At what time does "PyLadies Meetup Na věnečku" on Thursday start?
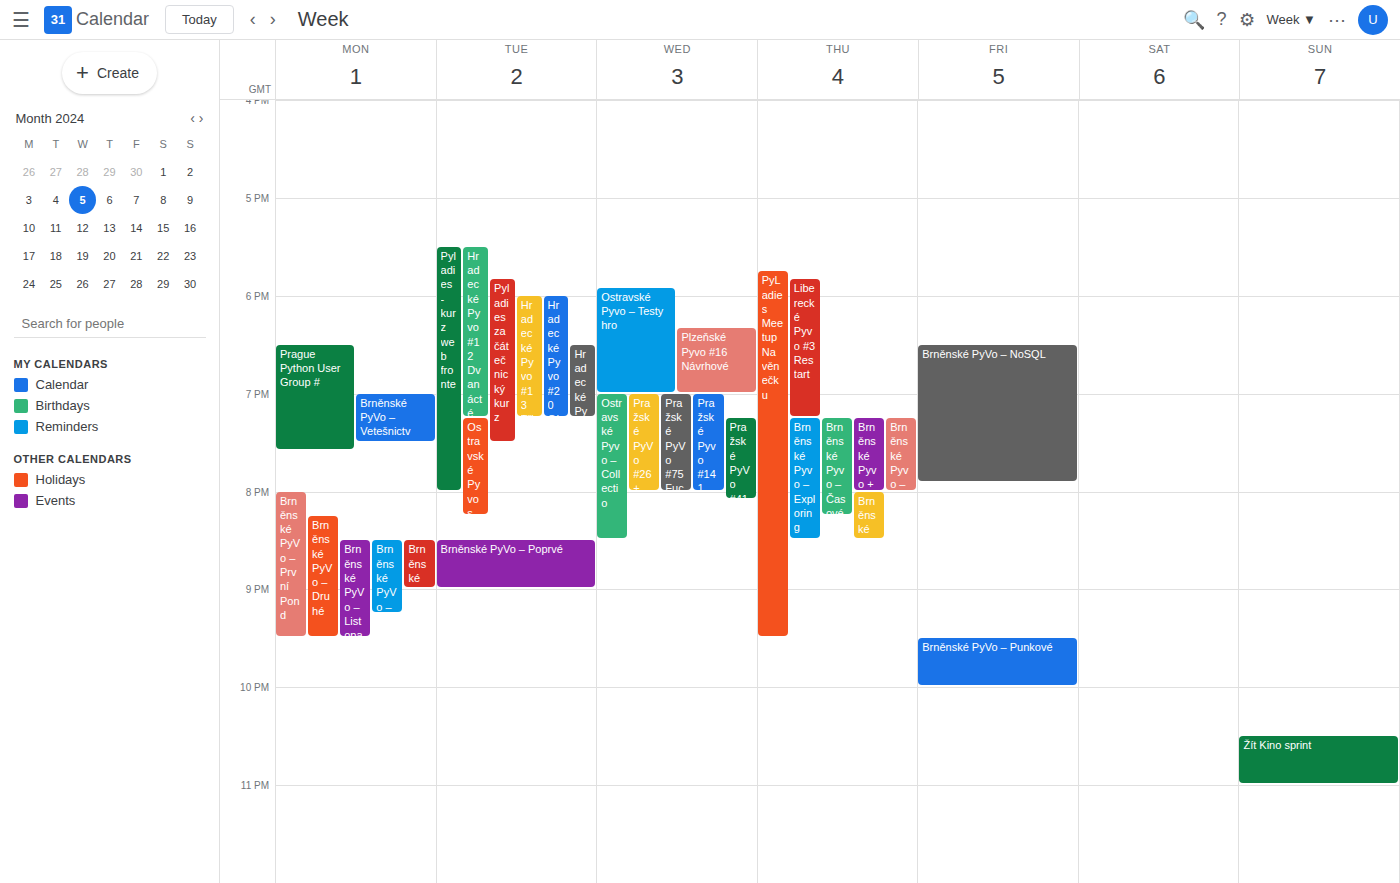
5:45 PM